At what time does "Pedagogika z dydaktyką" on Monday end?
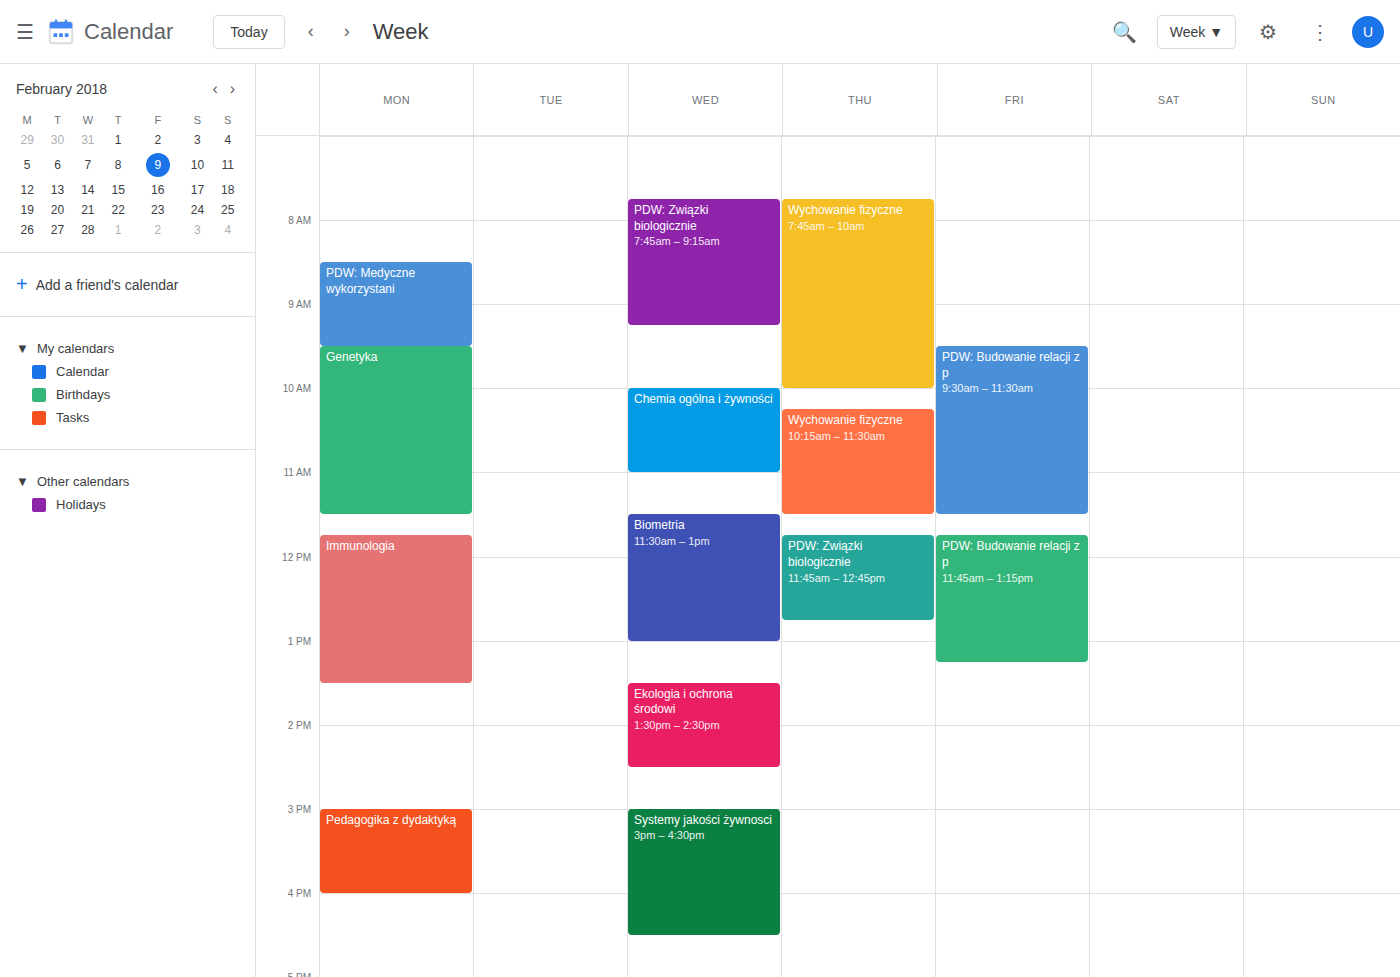
4:00 PM